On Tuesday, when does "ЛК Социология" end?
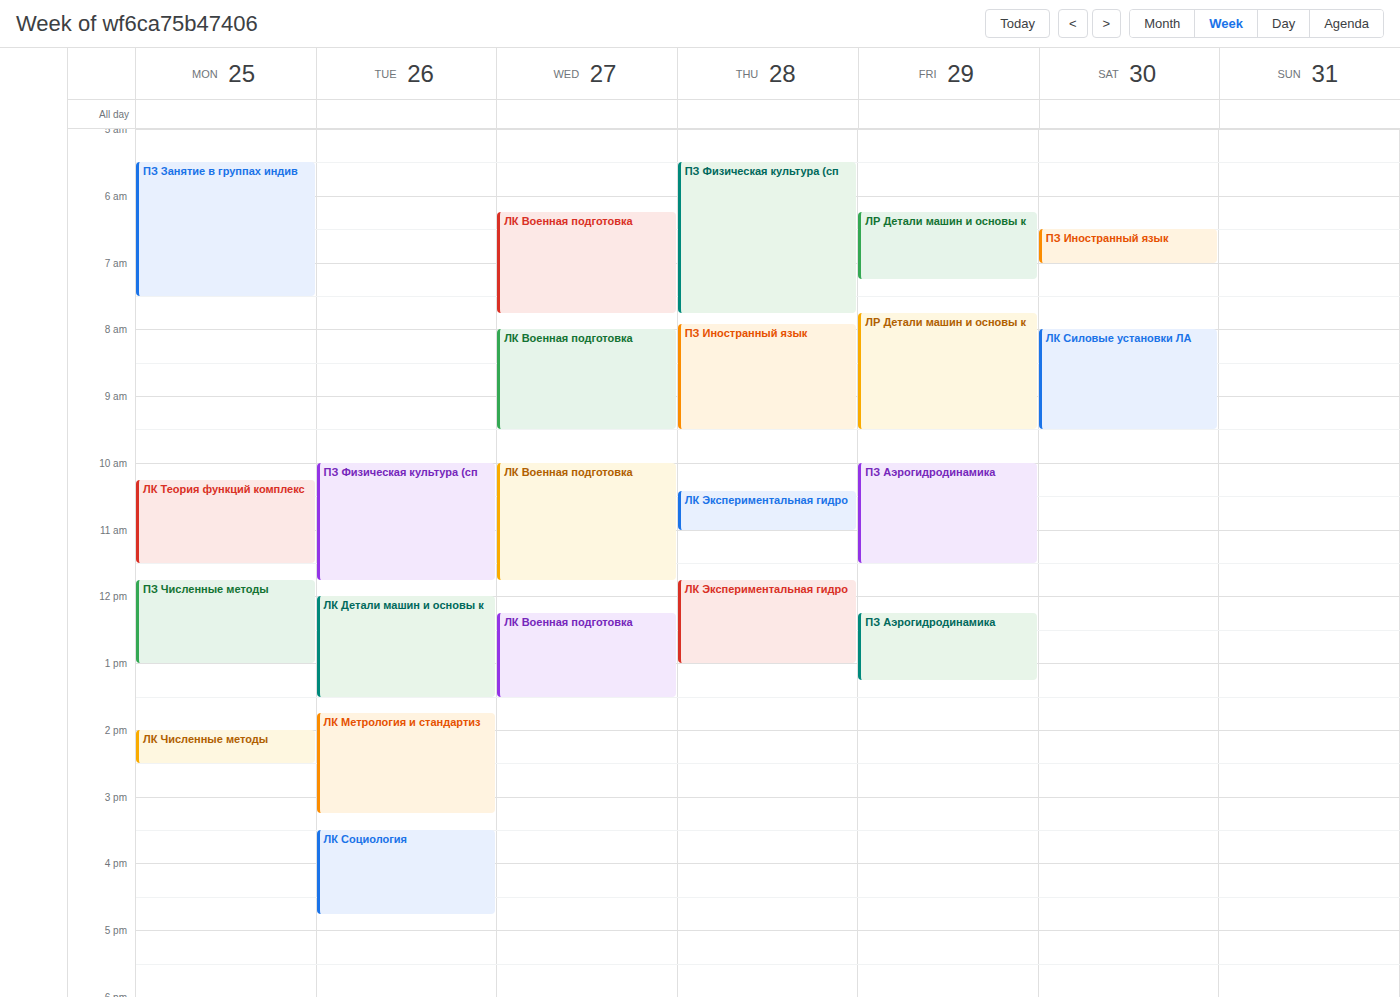
4:45 PM